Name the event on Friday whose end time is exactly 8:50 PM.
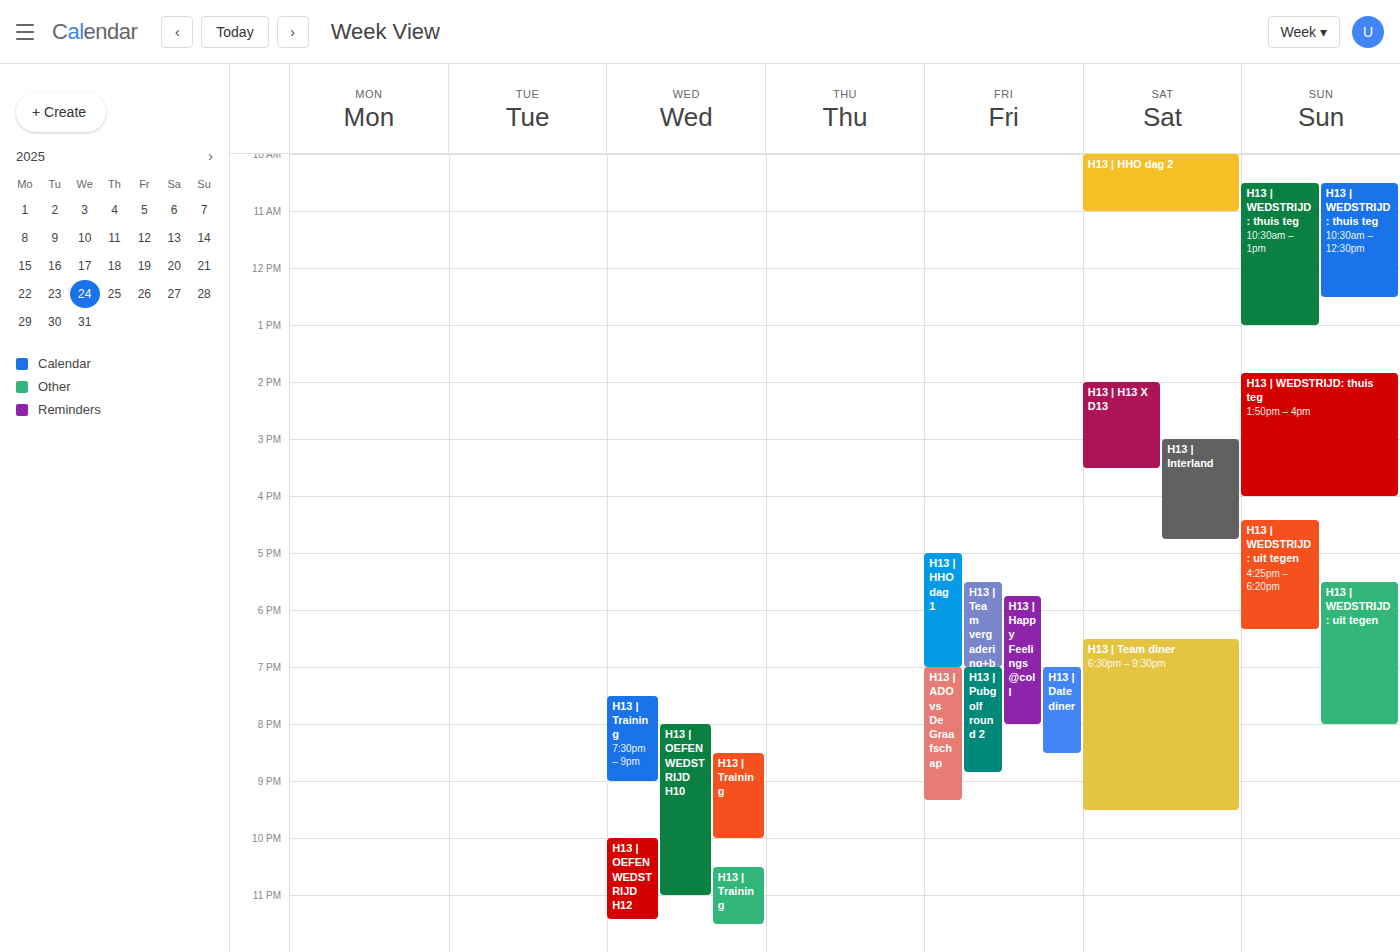
"H13 | Pubgolf round 2"